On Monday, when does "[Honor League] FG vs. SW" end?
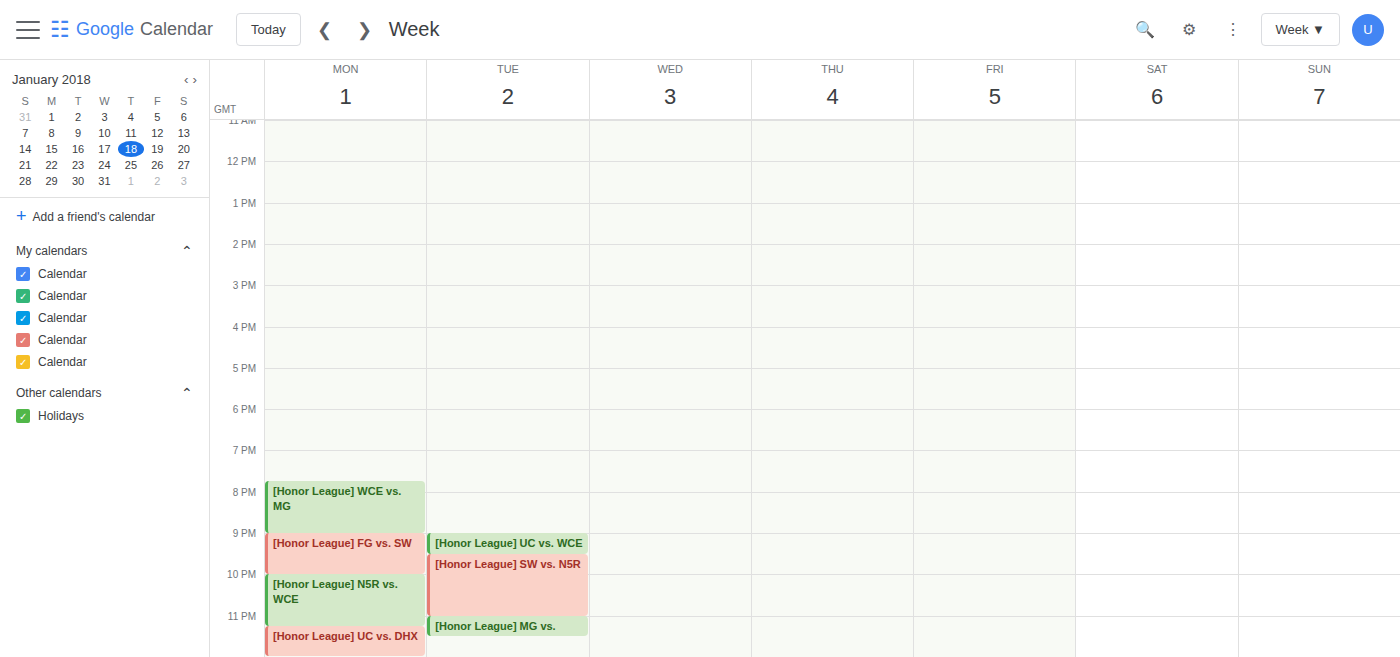
10:00 PM